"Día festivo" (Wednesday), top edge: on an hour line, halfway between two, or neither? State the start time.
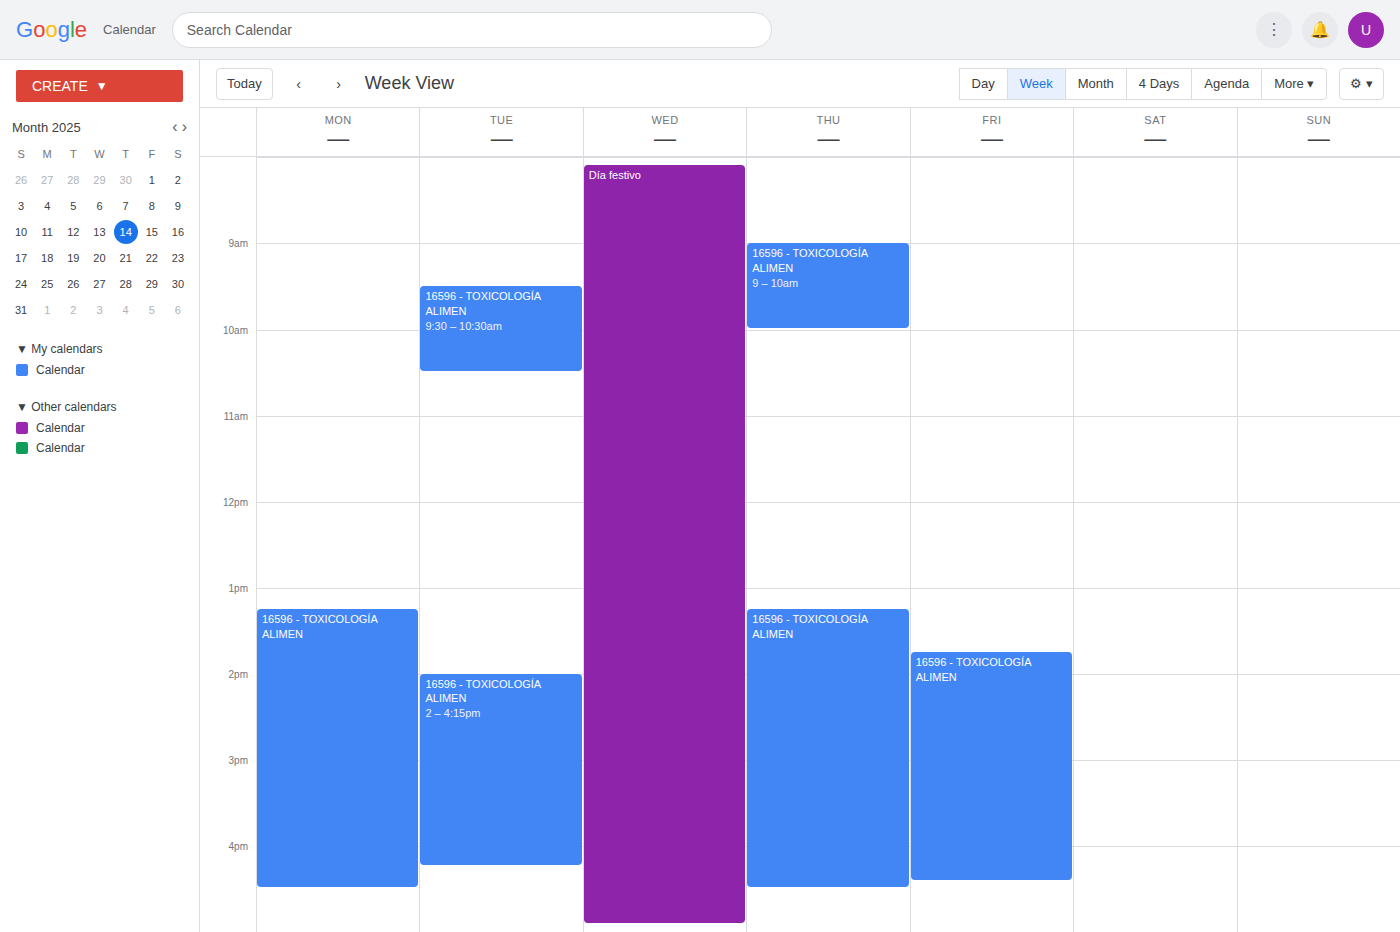
8:05 AM -- neither: 5 minutes below the 8 AM line and 55 minutes above the 9 AM line.